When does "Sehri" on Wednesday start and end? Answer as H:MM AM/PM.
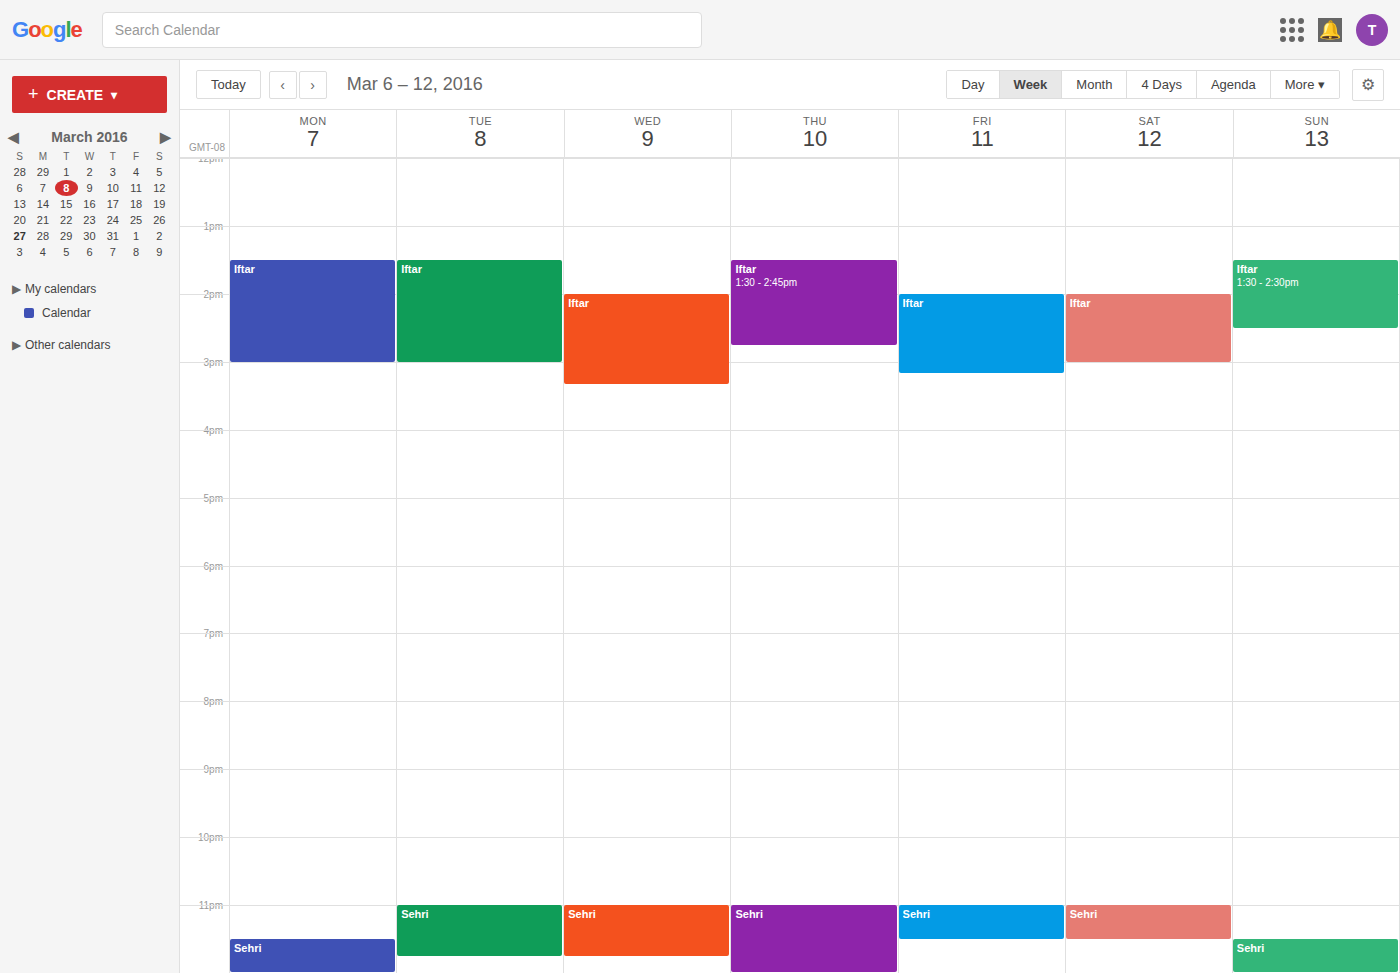
11:00 PM to 11:45 PM